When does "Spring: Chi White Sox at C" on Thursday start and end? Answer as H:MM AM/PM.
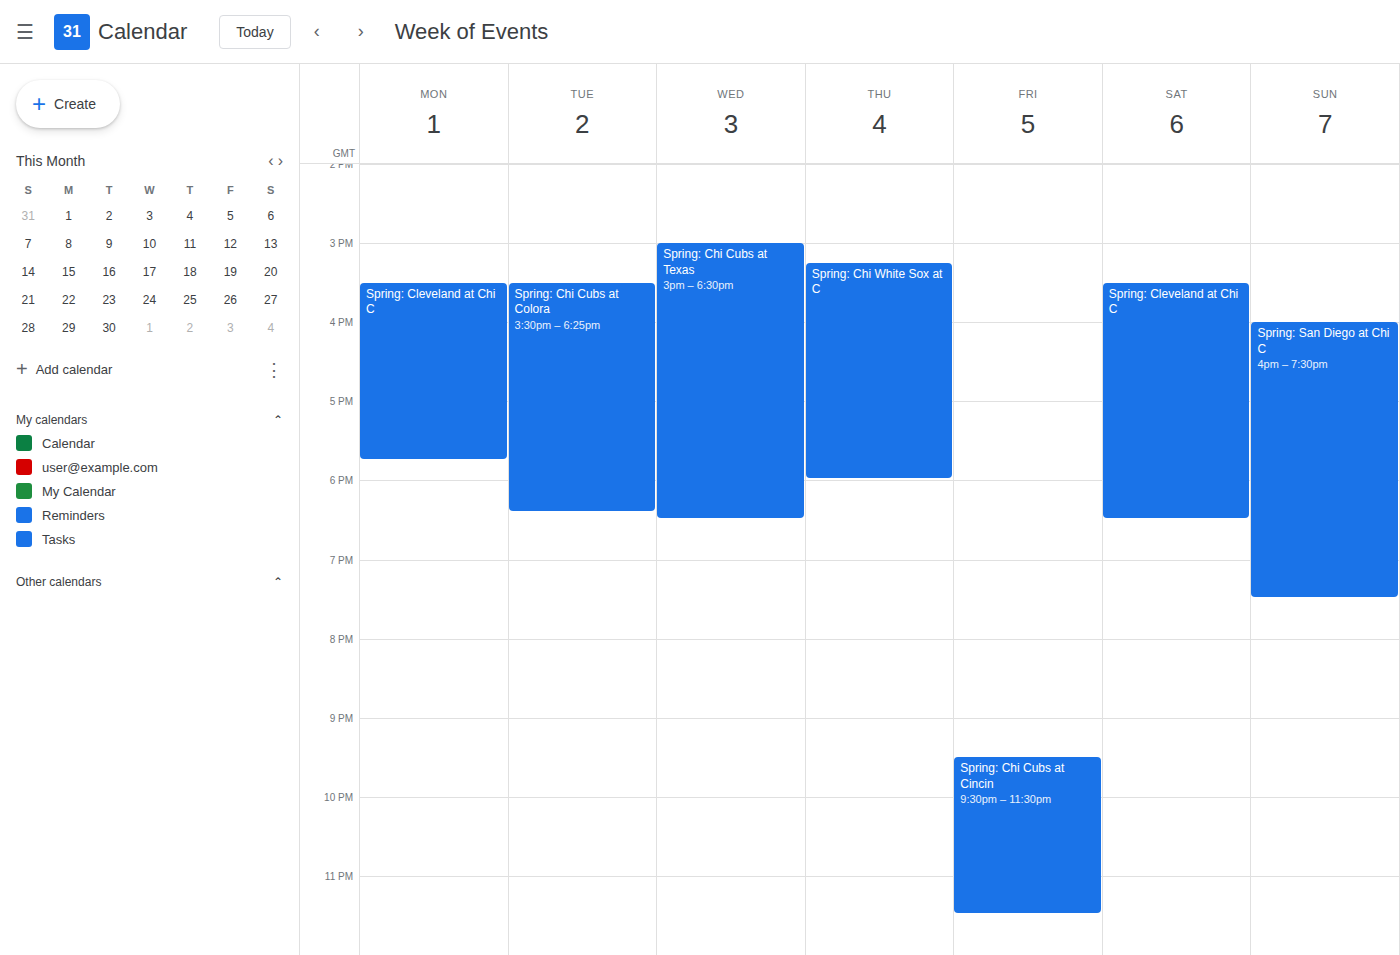
3:15 PM to 6:00 PM